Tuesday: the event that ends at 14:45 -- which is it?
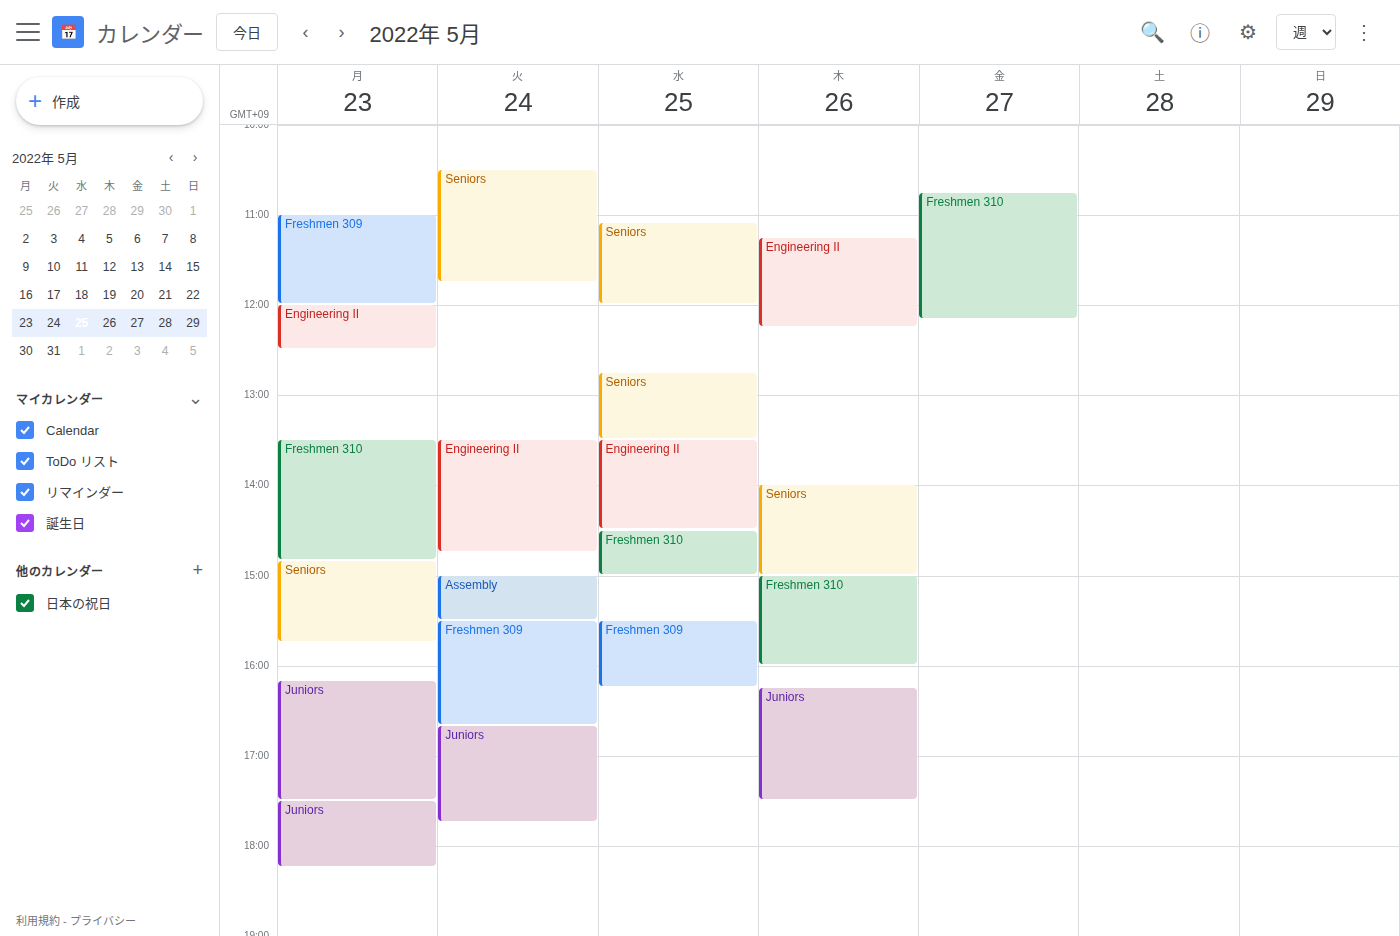
"Engineering II"